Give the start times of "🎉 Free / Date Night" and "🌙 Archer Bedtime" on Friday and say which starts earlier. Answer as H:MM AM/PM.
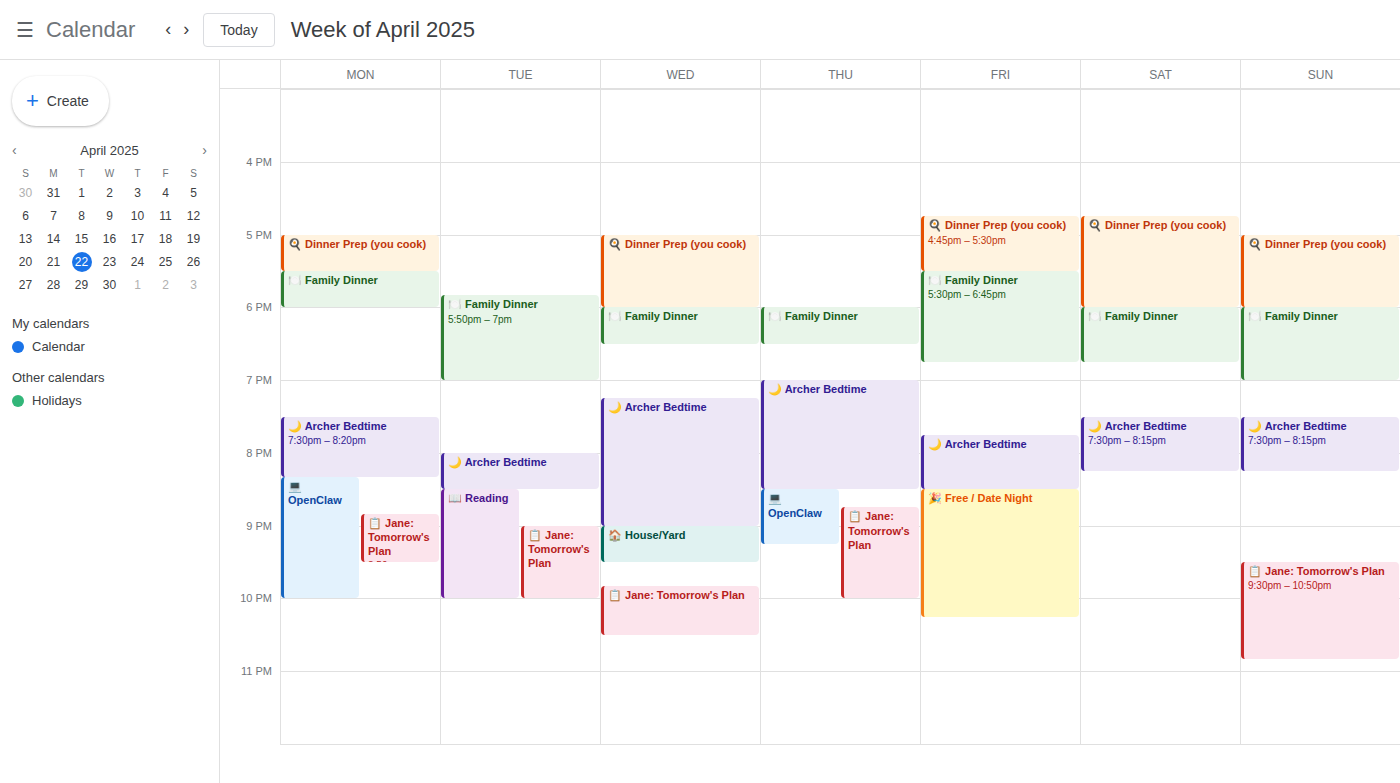
"🌙 Archer Bedtime" 7:45 PM; "🎉 Free / Date Night" 8:30 PM.